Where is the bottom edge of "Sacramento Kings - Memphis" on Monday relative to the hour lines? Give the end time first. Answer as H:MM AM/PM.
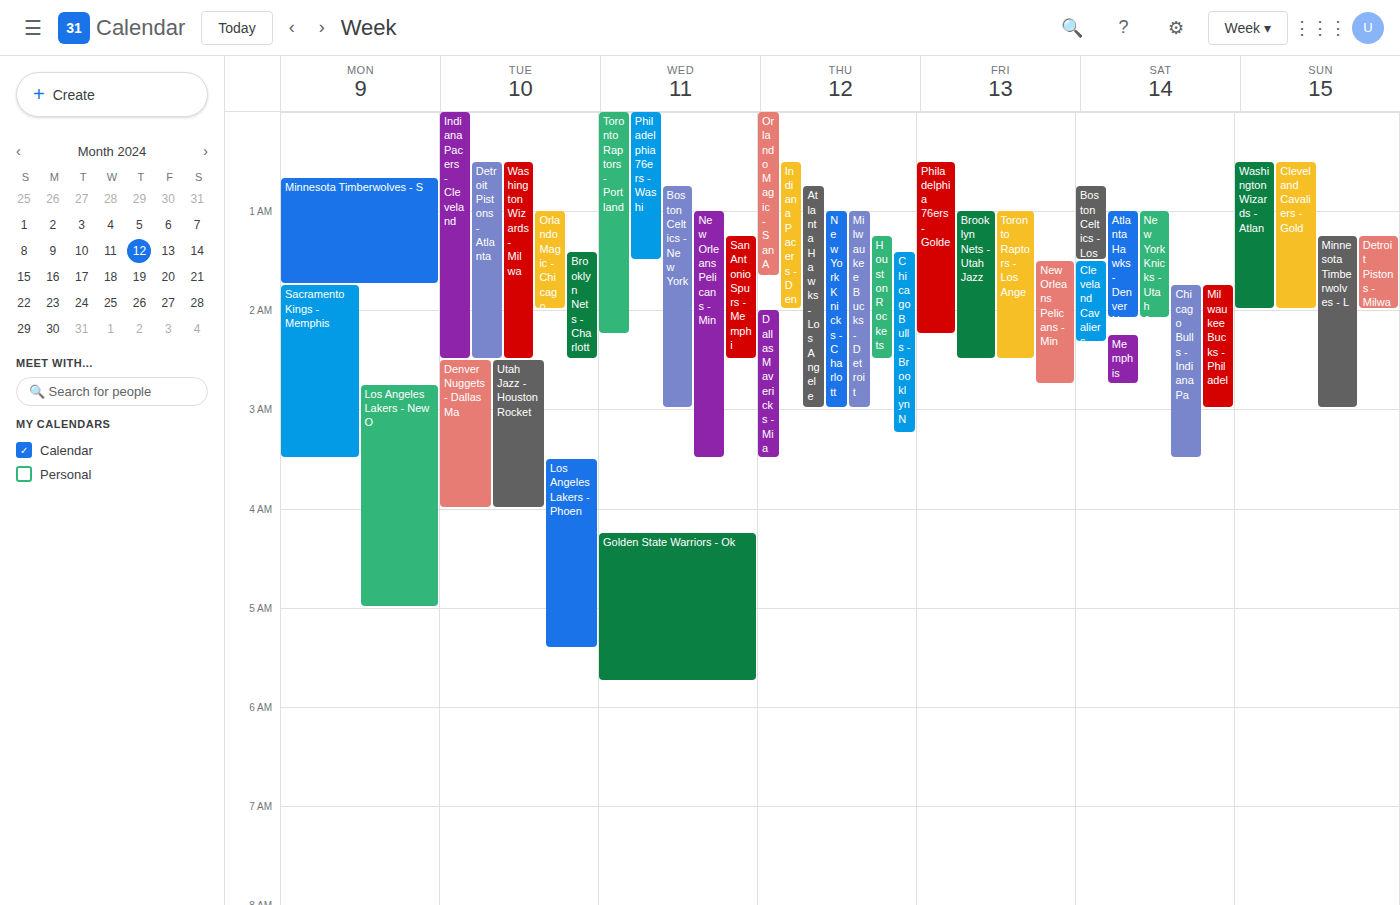
3:30 AM -- halfway between the 3 AM and 4 AM lines.